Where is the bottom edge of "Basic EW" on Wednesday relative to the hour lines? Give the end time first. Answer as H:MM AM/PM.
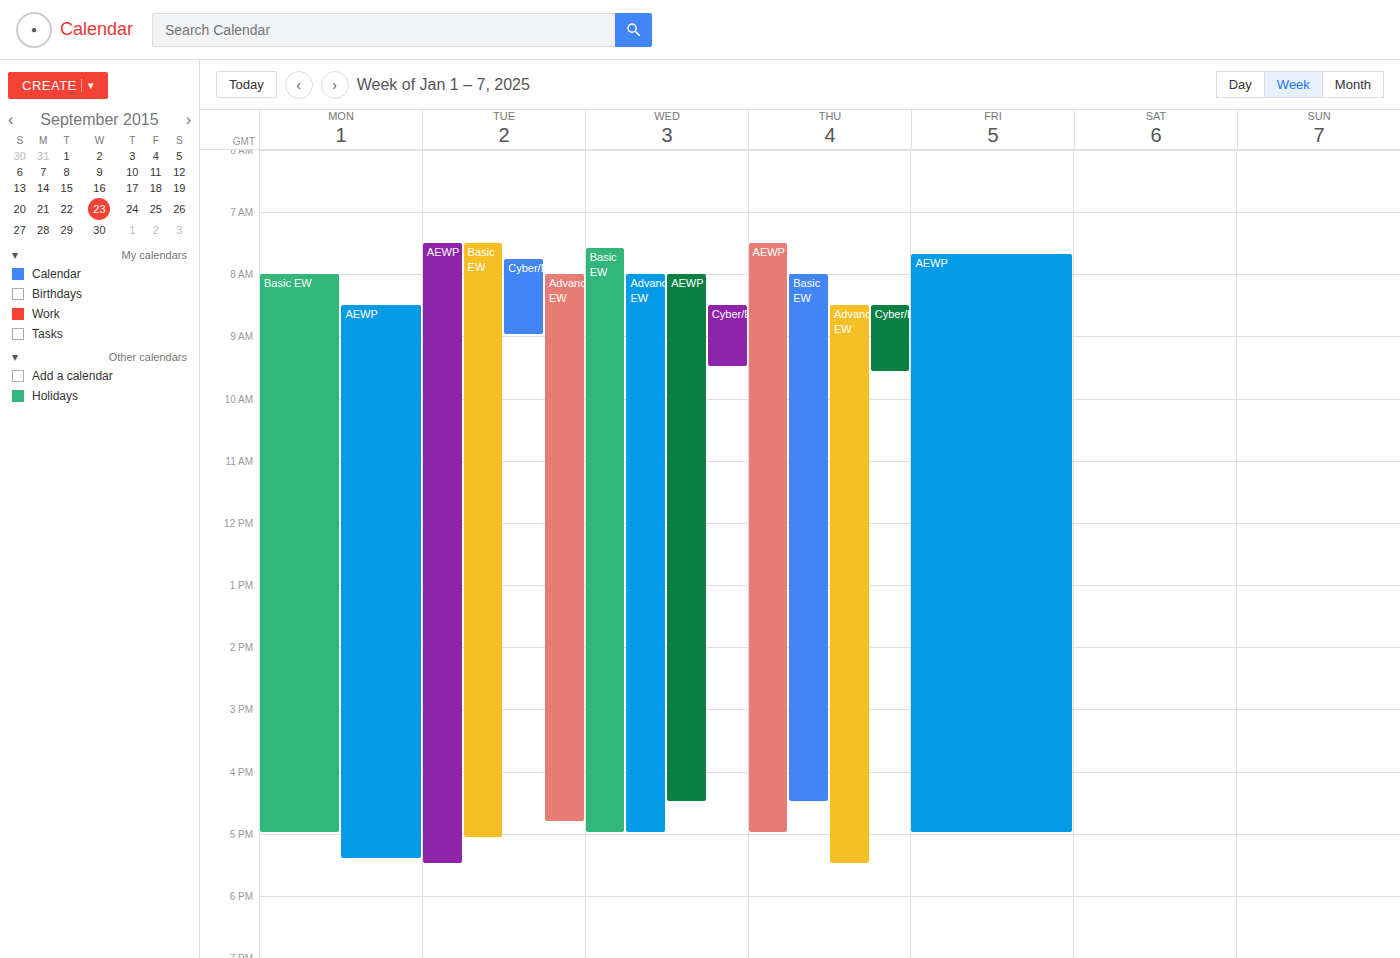
5:00 PM -- exactly on the 5 PM line.